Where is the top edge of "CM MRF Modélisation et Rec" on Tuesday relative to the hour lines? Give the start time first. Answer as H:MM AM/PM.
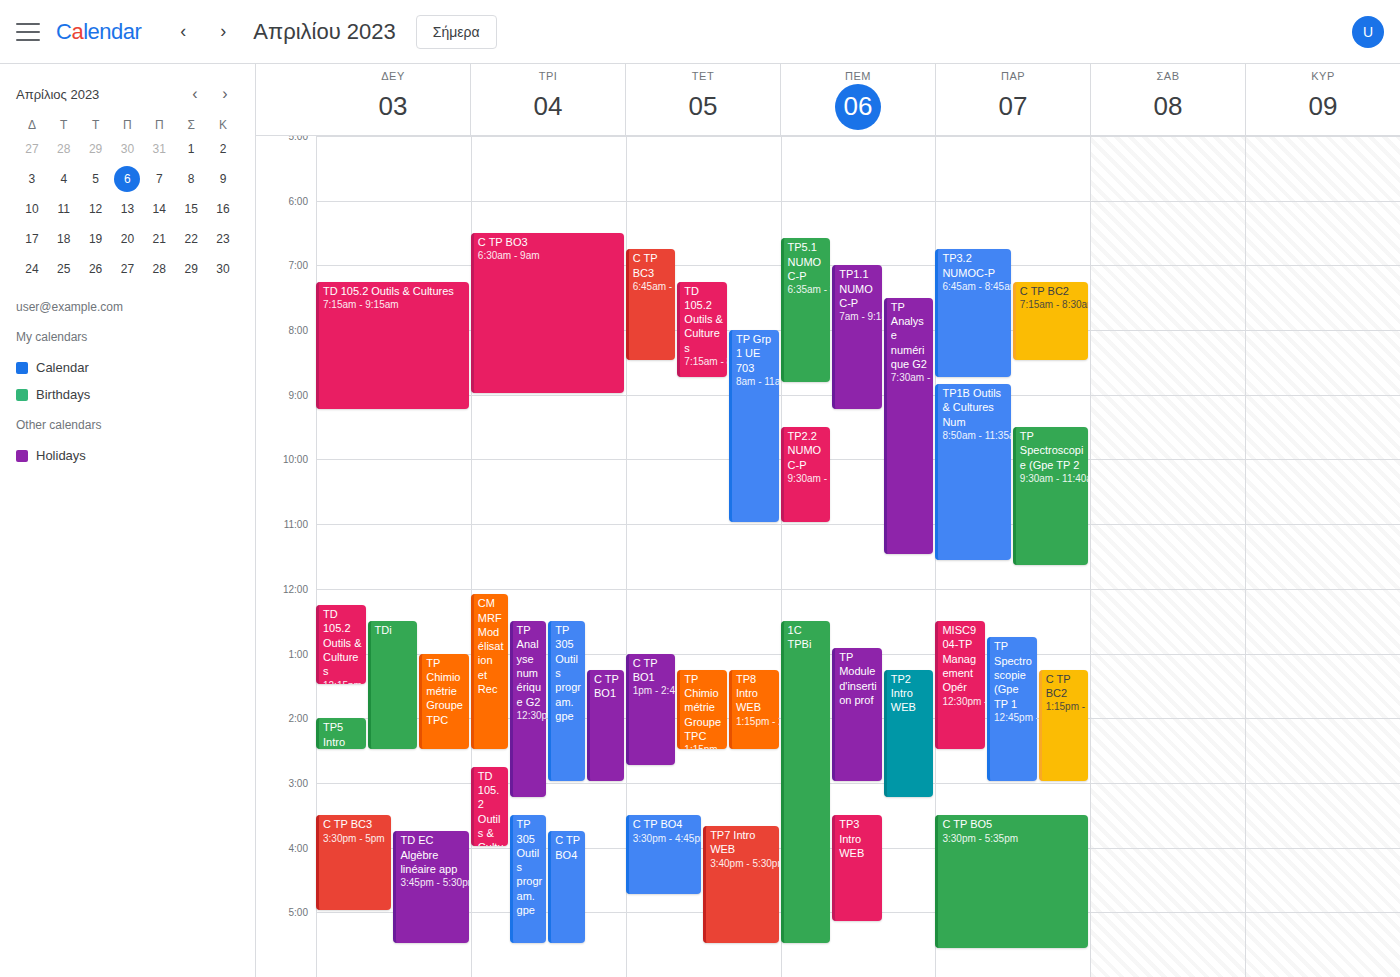
12:05 PM -- neither: 5 minutes below the 12 PM line and 55 minutes above the 1 PM line.